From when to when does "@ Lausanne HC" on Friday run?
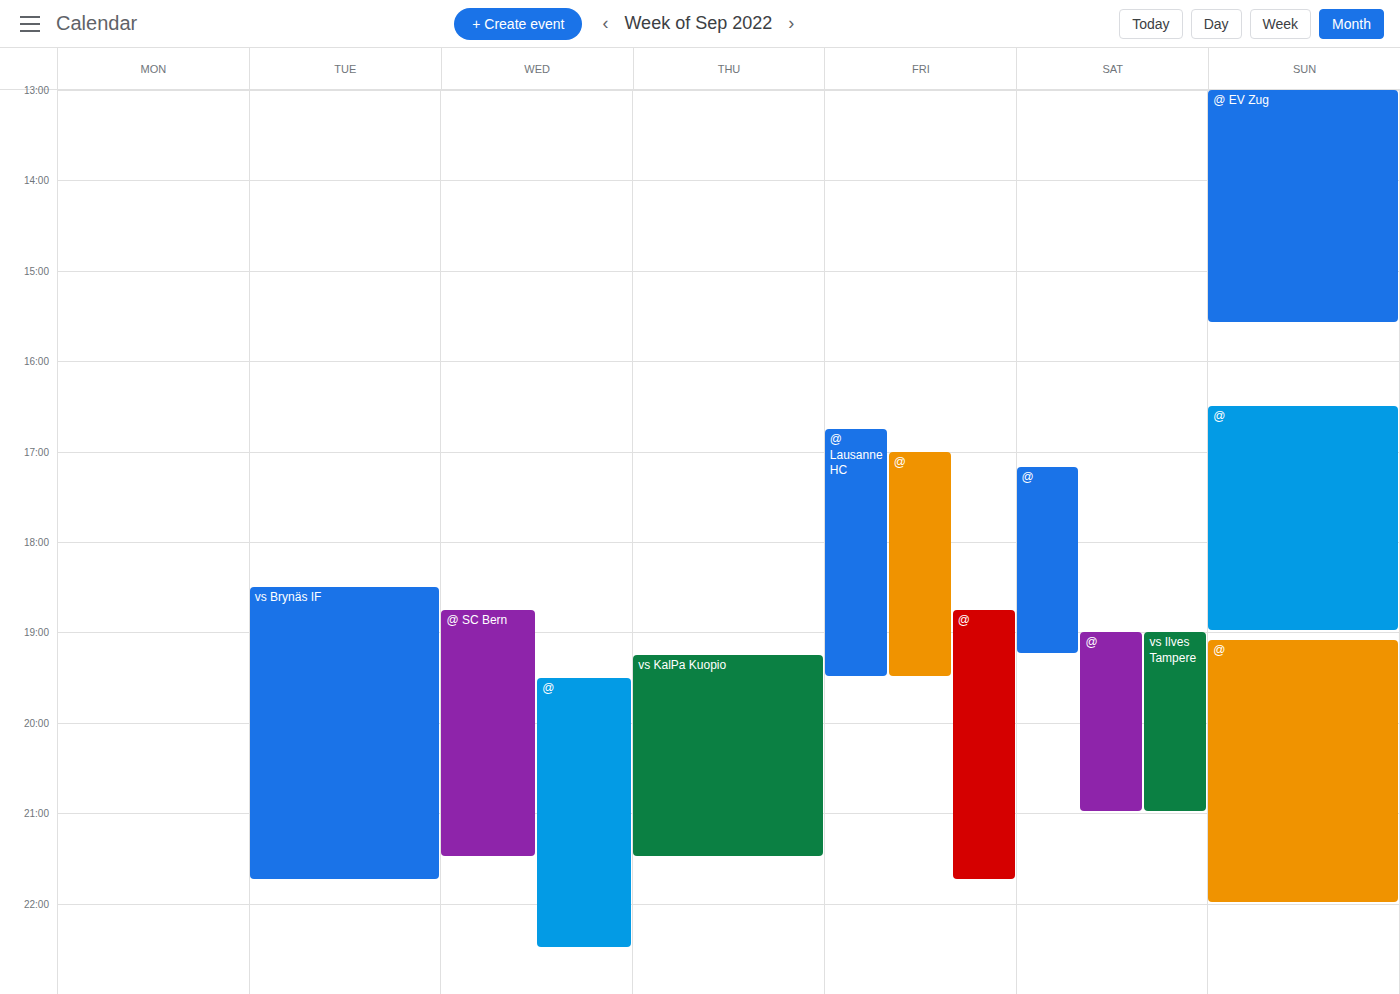
4:45 PM to 7:30 PM